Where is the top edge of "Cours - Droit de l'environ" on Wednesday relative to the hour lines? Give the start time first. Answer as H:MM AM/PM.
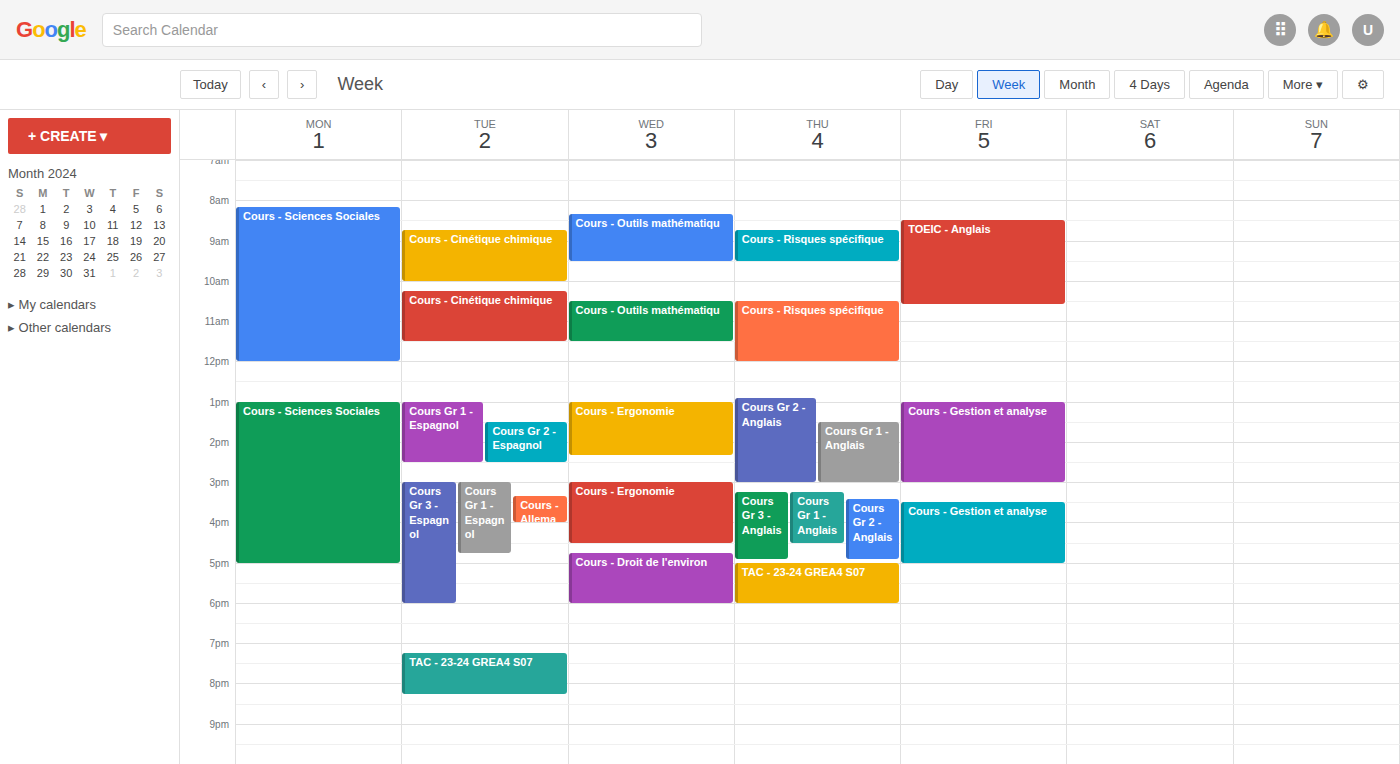
4:45 PM -- neither: three quarters of the way from the 4 PM line to the 5 PM line.